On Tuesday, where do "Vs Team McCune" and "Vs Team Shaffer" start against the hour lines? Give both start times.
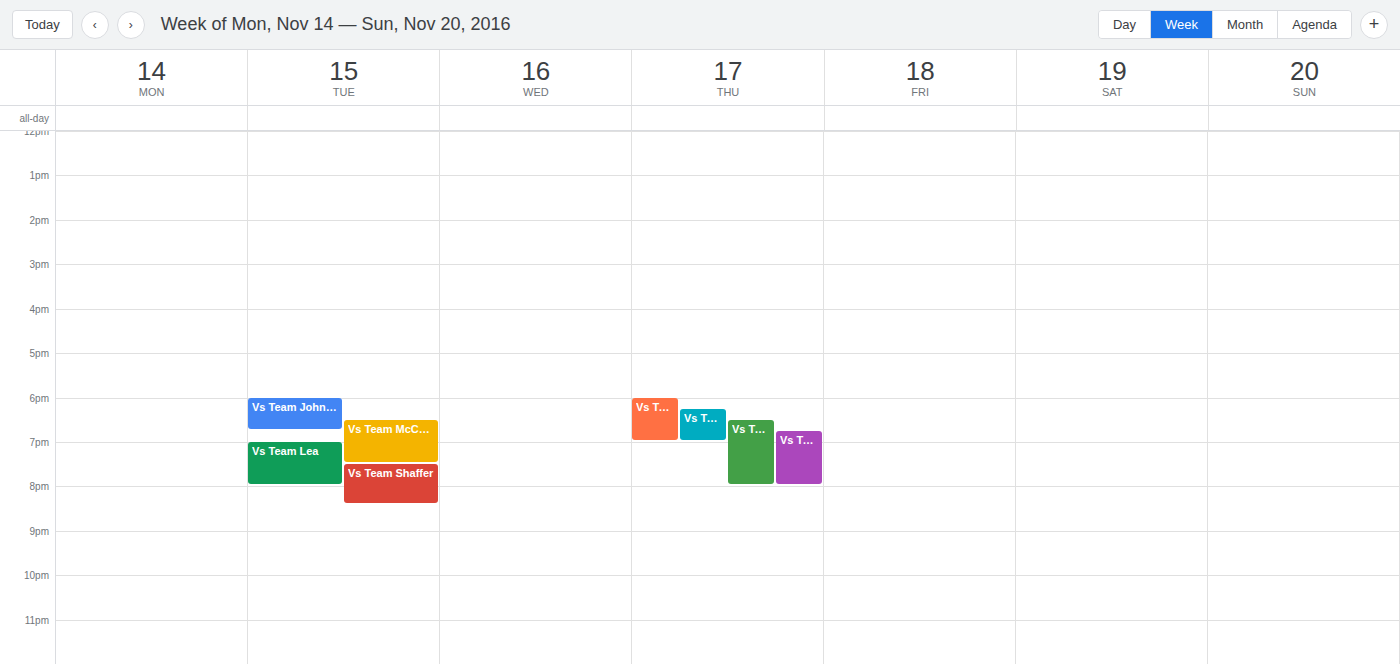
"Vs Team McCune": 6:30 PM, halfway between the 6 PM and 7 PM lines. "Vs Team Shaffer": 7:30 PM, halfway between the 7 PM and 8 PM lines.